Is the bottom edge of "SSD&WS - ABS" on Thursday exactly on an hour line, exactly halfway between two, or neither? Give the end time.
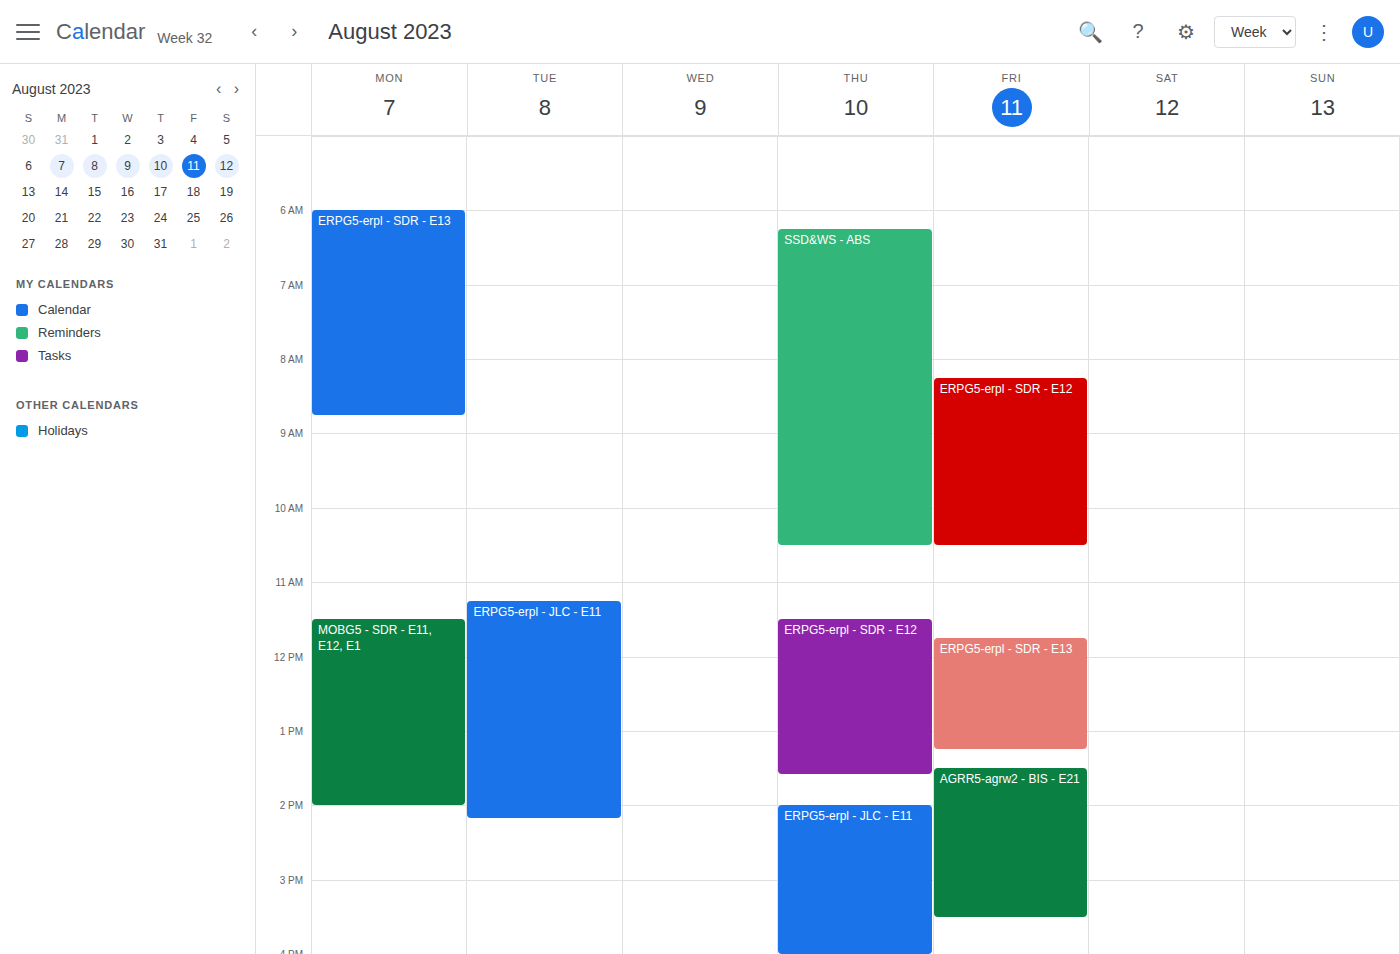
10:30 AM -- halfway between the 10 AM and 11 AM lines.